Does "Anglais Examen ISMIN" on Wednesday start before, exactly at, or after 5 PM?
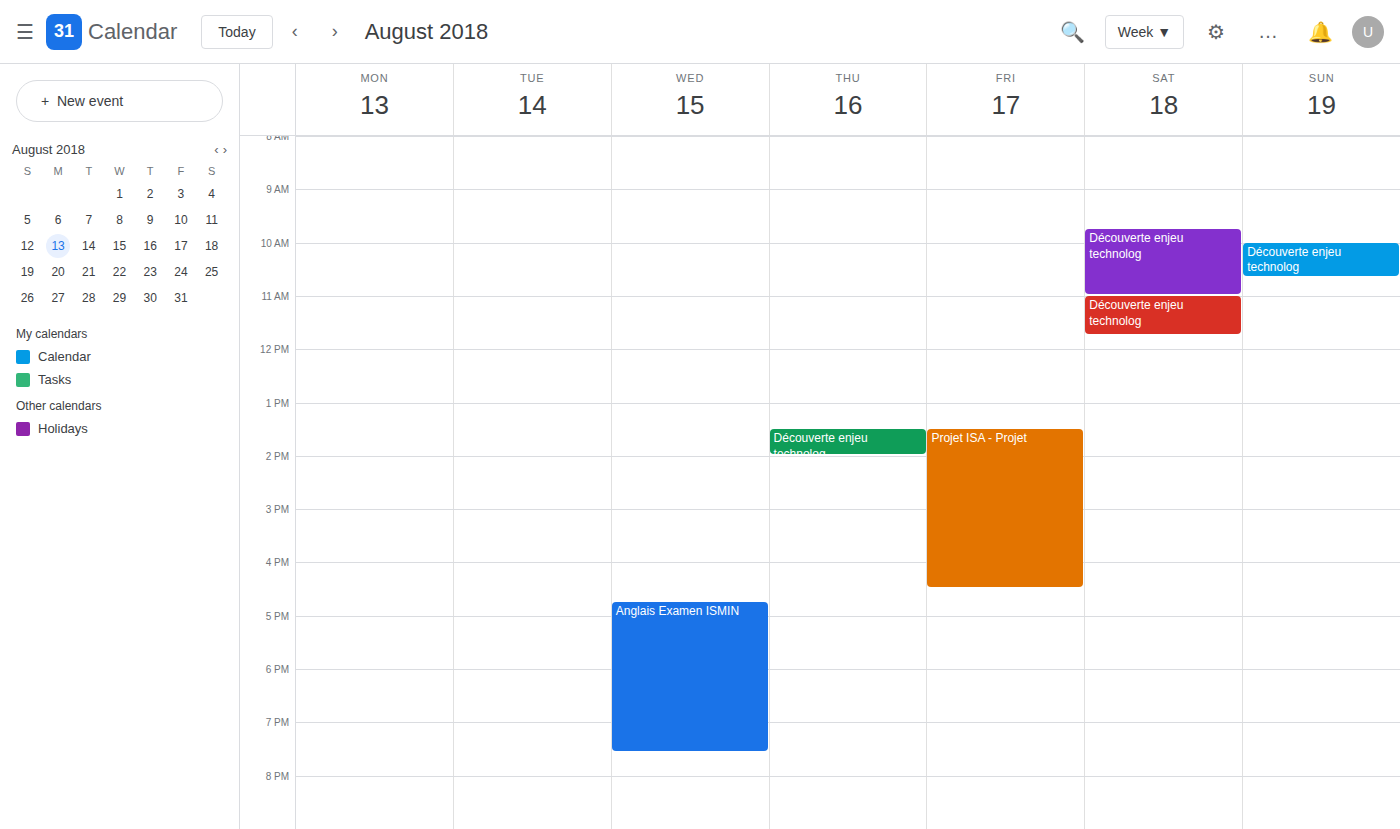
4:45 PM -- before 5 PM, 15 minutes above the 5 PM line.